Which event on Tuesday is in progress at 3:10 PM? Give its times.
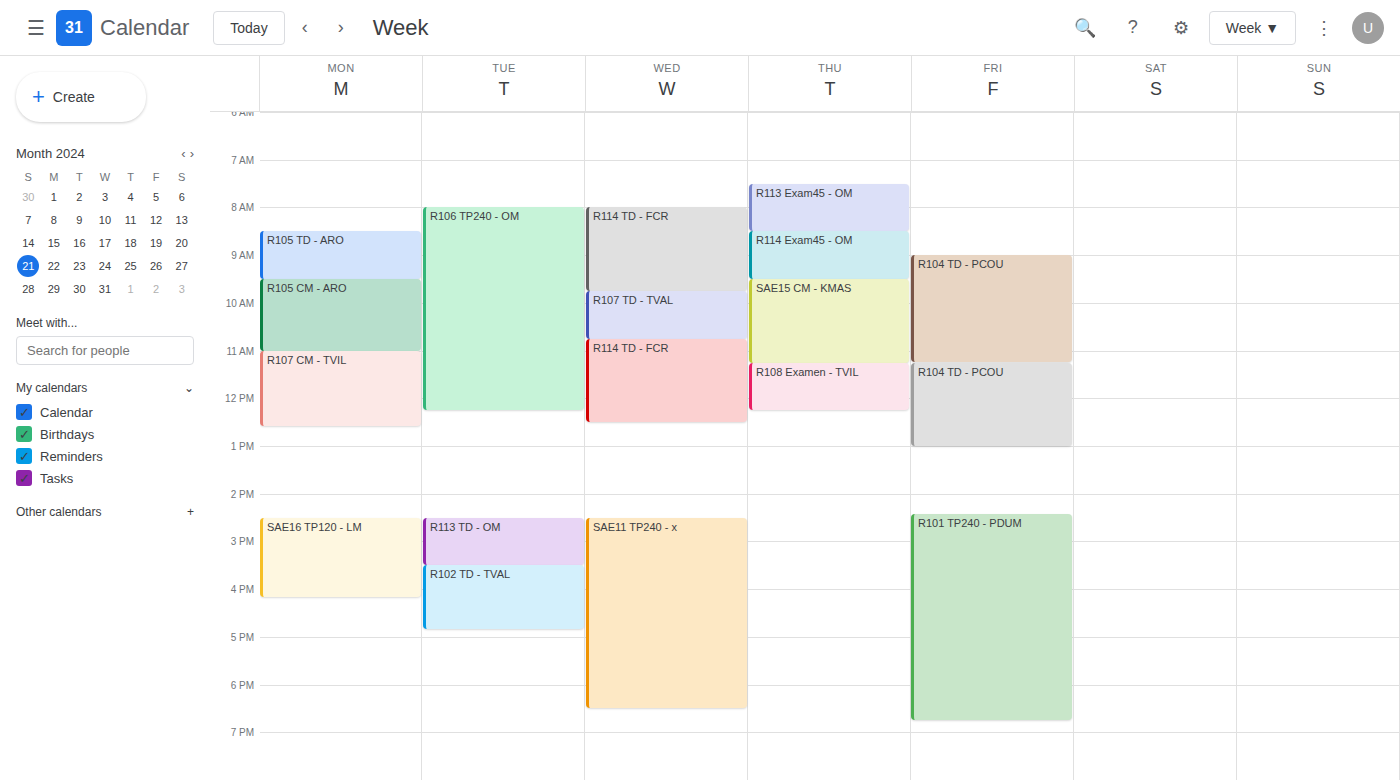
"R113 TD - OM", 2:30 PM to 3:30 PM